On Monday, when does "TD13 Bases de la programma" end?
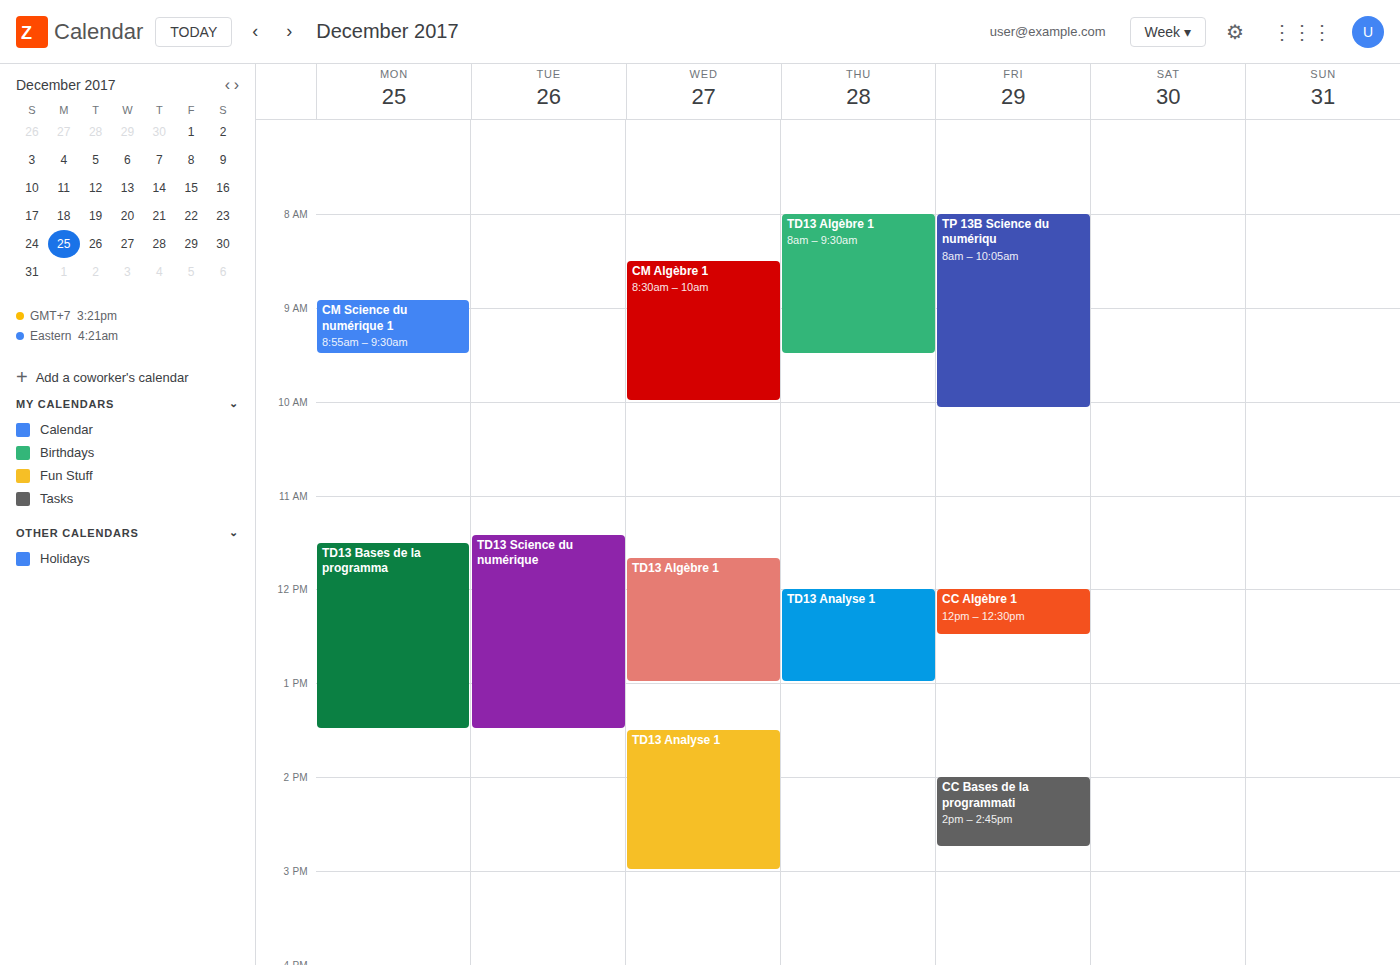
1:30 PM